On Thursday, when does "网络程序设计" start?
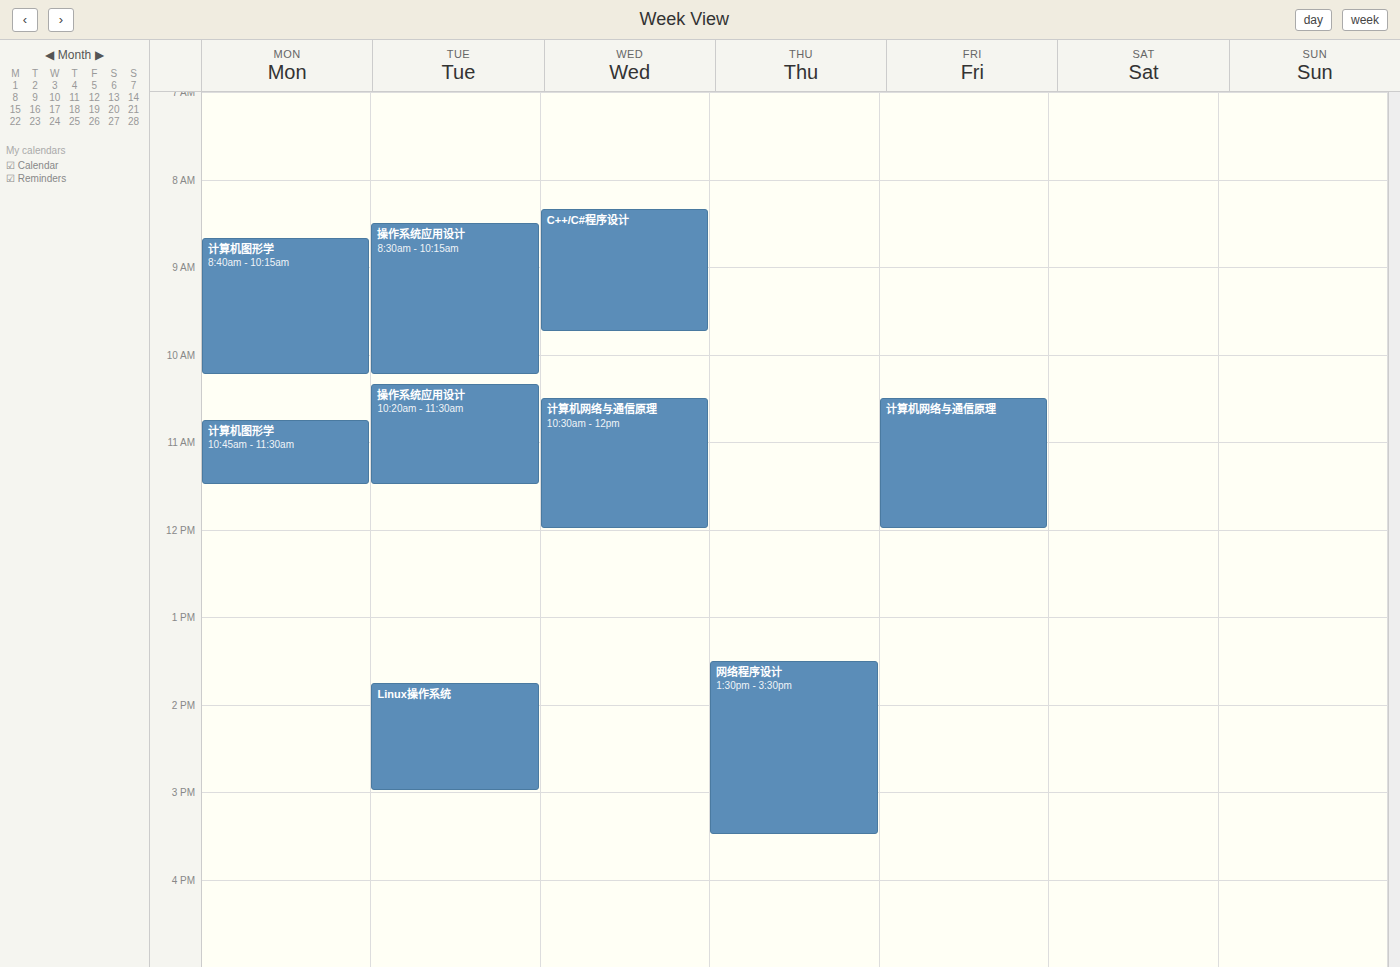
1:30 PM